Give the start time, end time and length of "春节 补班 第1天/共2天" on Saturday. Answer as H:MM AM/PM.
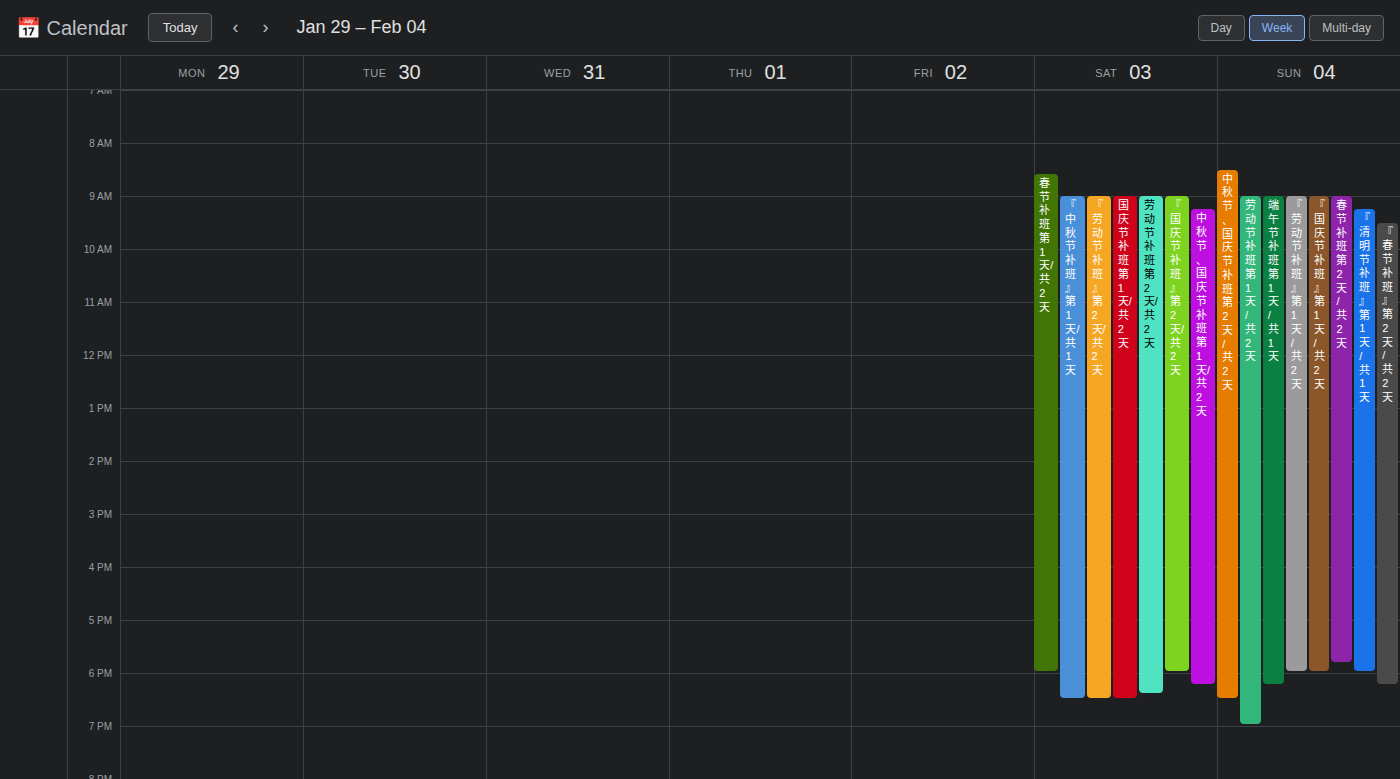
8:35 AM to 6:00 PM, 9 hours 25 minutes